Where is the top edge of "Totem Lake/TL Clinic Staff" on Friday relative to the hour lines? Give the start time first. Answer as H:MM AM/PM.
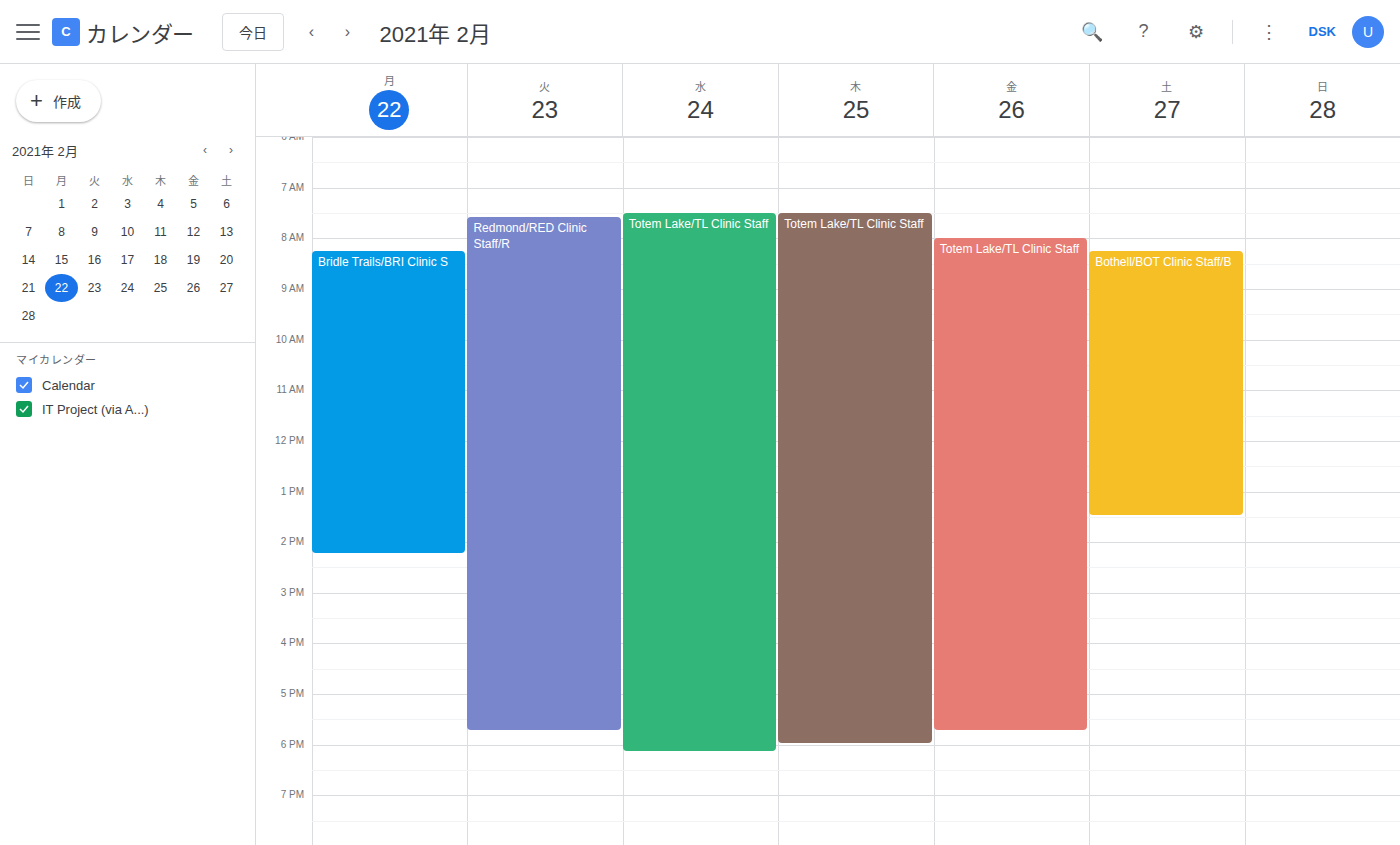
8:00 AM -- exactly on the 8 AM line.